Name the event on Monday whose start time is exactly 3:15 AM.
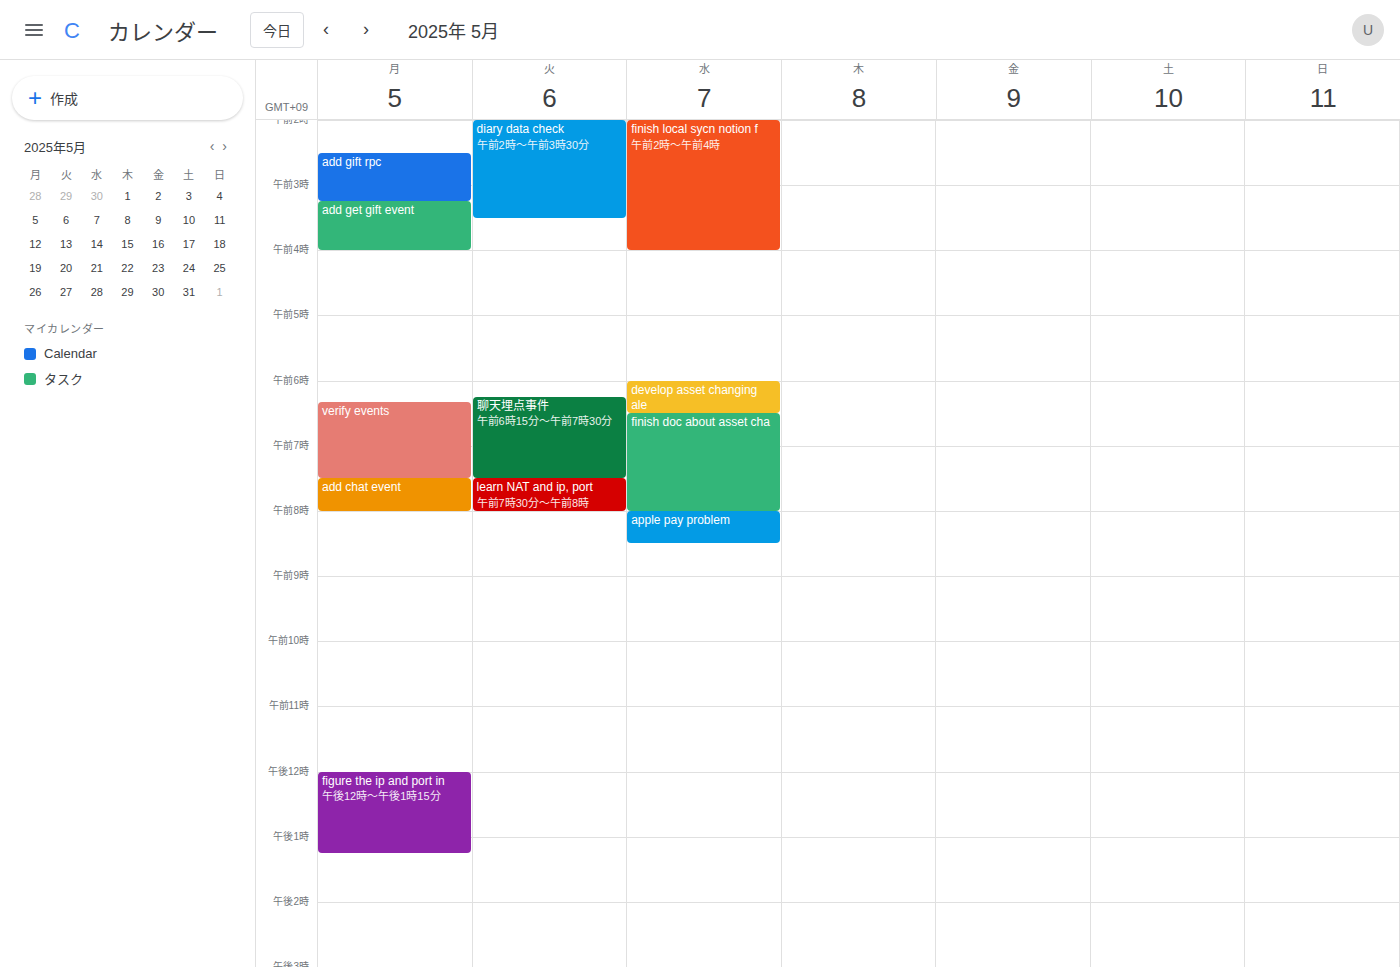
"add get gift event"